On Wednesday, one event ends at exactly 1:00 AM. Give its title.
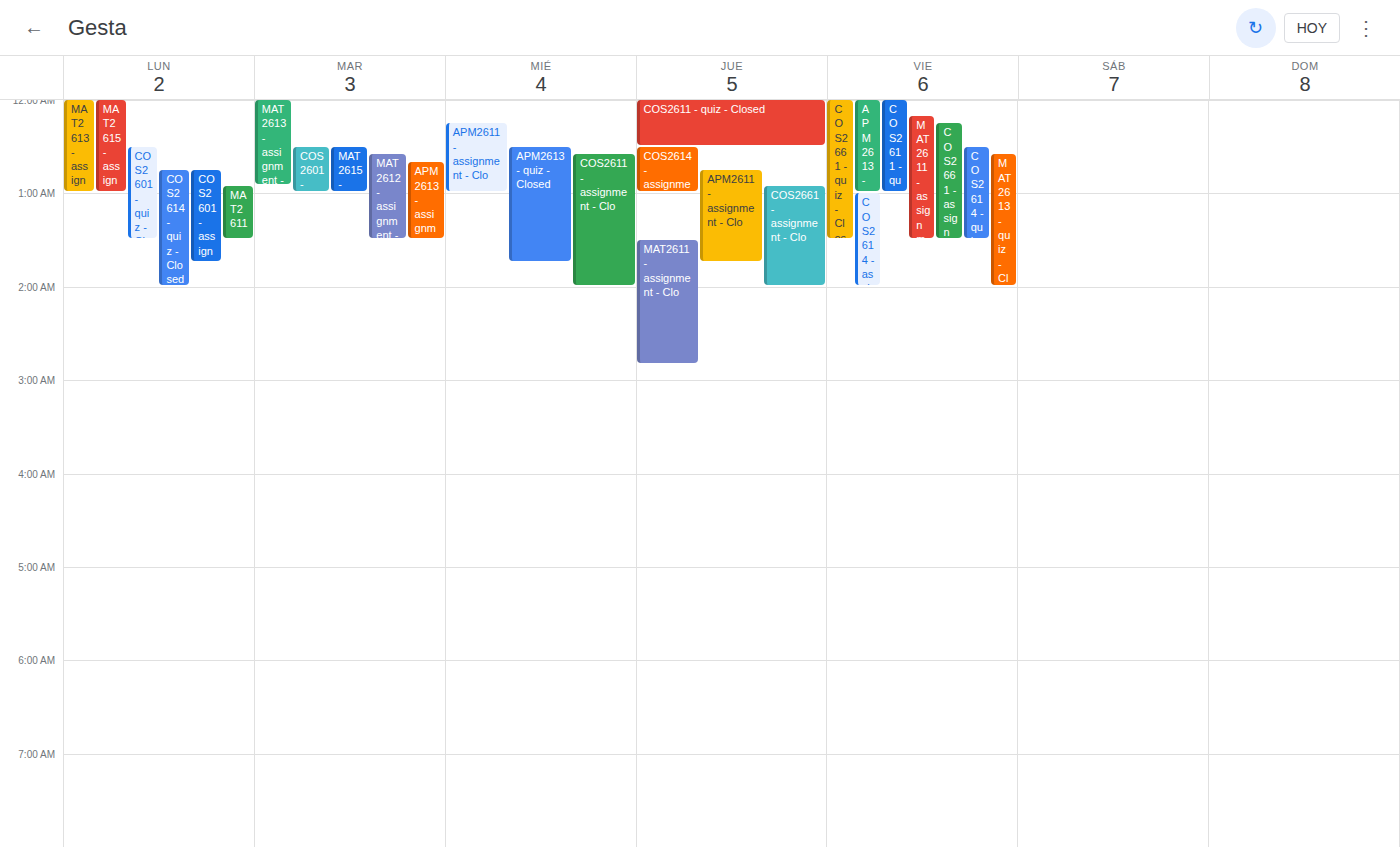
"APM2611 - assignment - Clo"